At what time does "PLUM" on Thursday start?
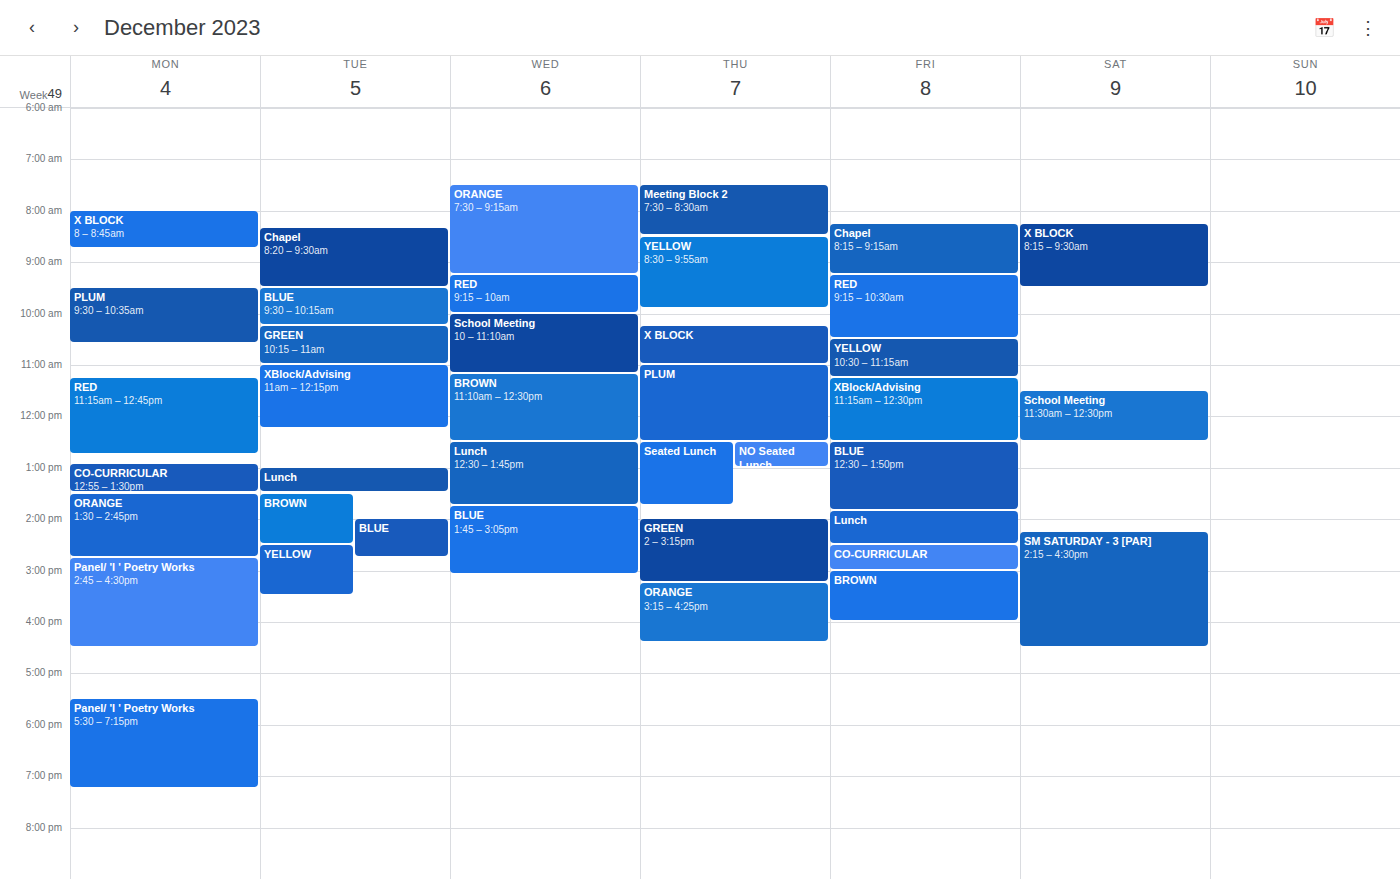
11:00 AM